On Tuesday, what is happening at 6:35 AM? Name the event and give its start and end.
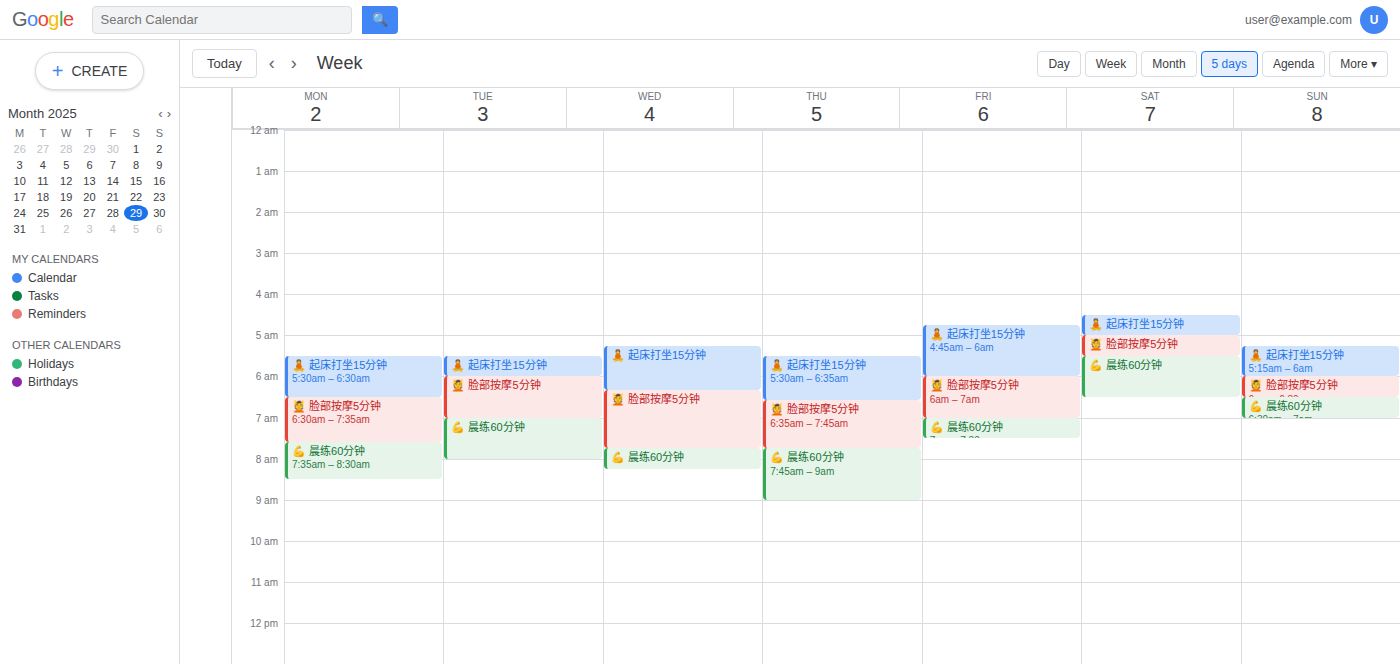
"💆 脸部按摩5分钟", 6:00 AM to 7:00 AM